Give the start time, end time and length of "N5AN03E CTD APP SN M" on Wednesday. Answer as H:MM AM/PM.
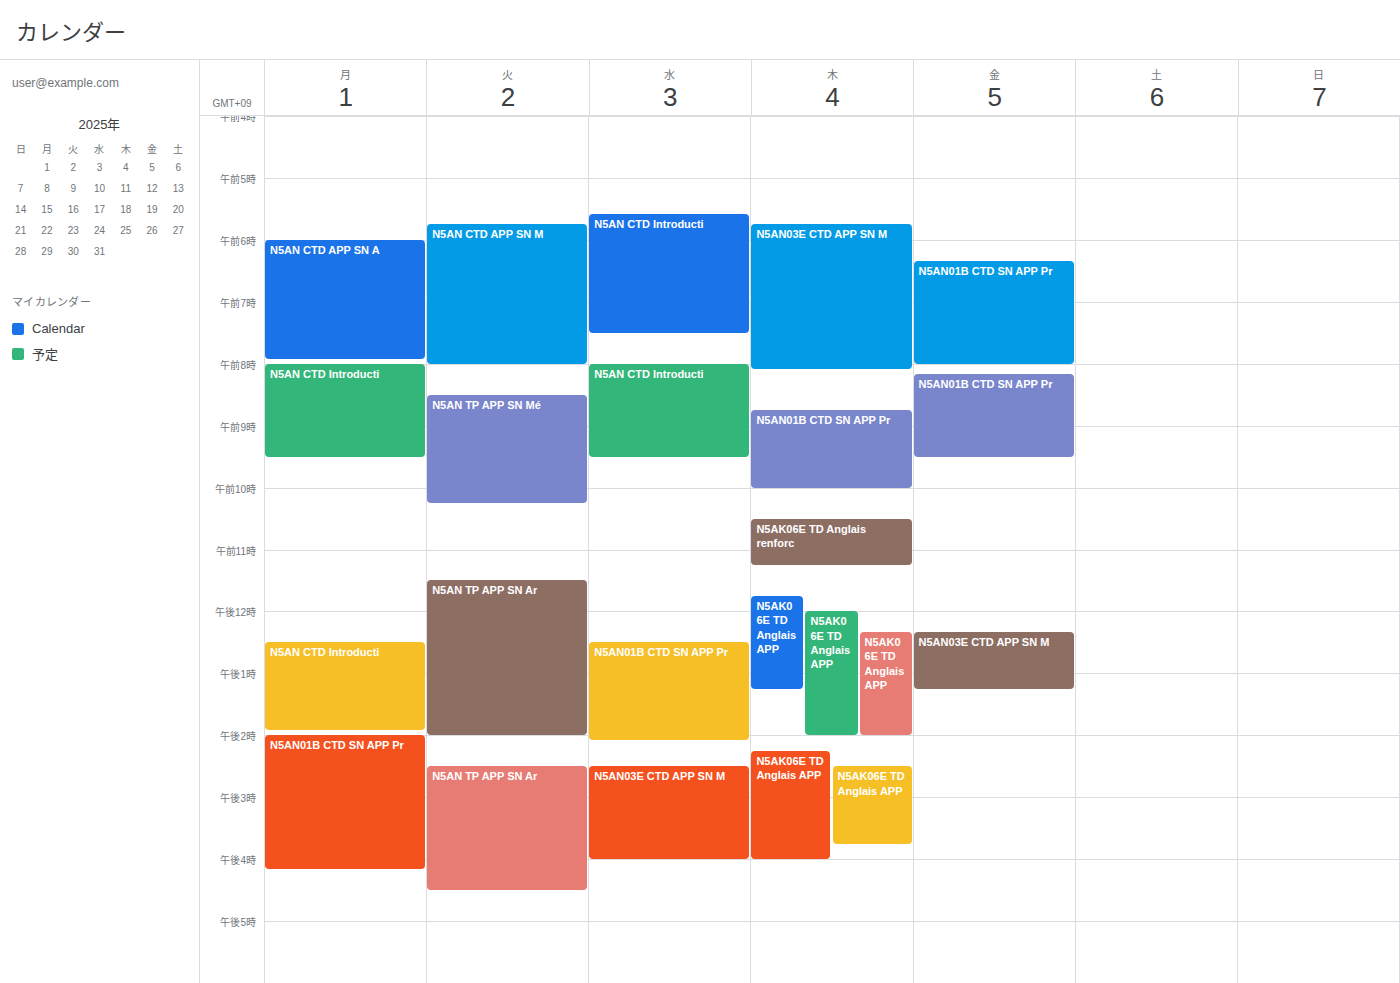
2:30 PM to 4:00 PM, 1 hour 30 minutes